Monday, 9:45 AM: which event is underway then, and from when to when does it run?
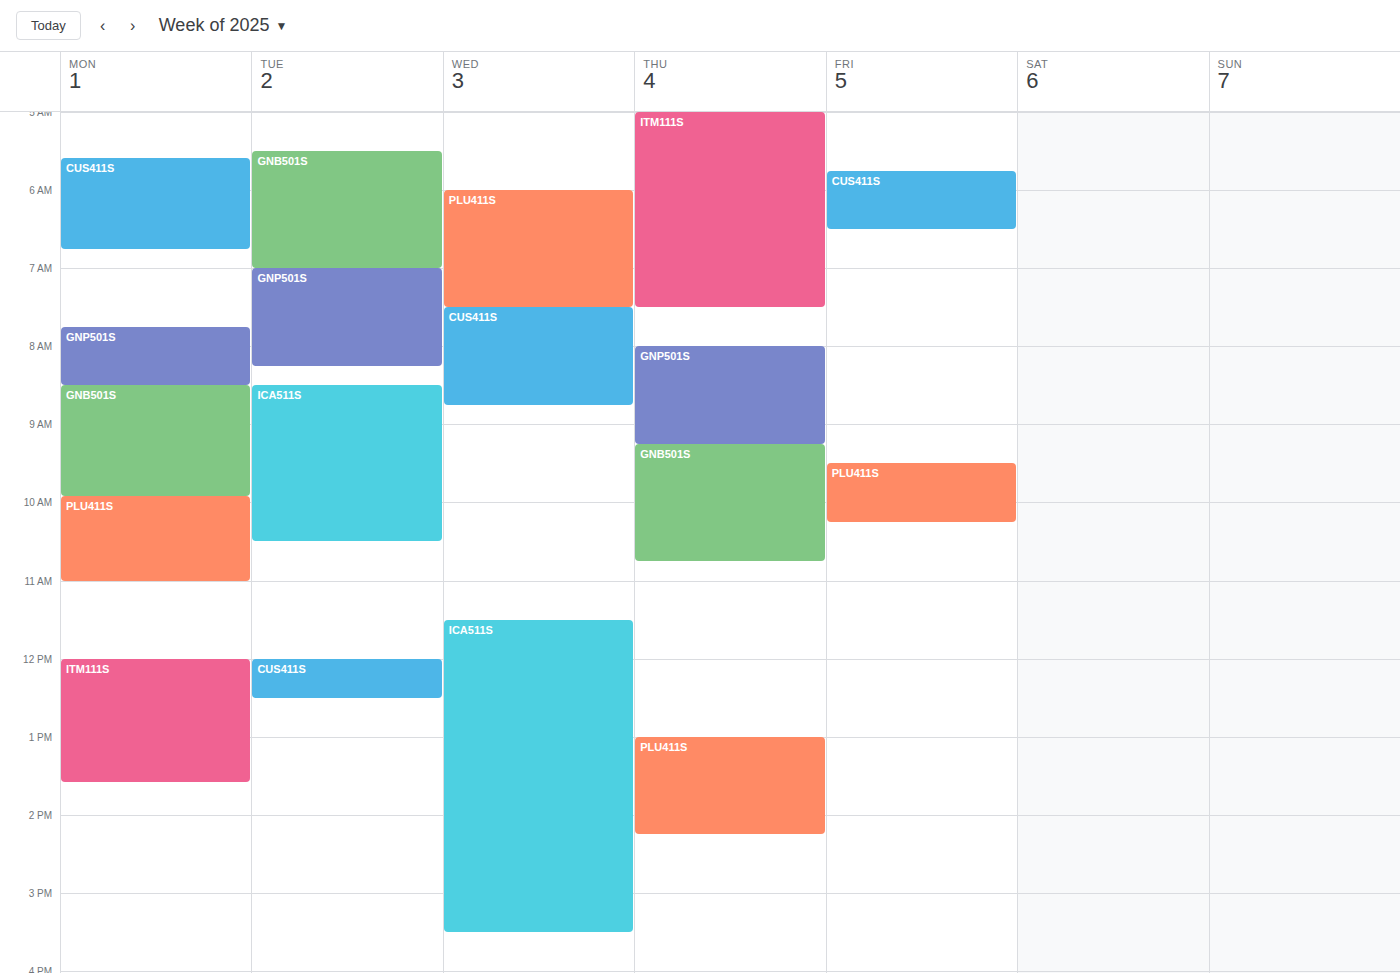
"GNB501S", 8:30 AM to 9:55 AM